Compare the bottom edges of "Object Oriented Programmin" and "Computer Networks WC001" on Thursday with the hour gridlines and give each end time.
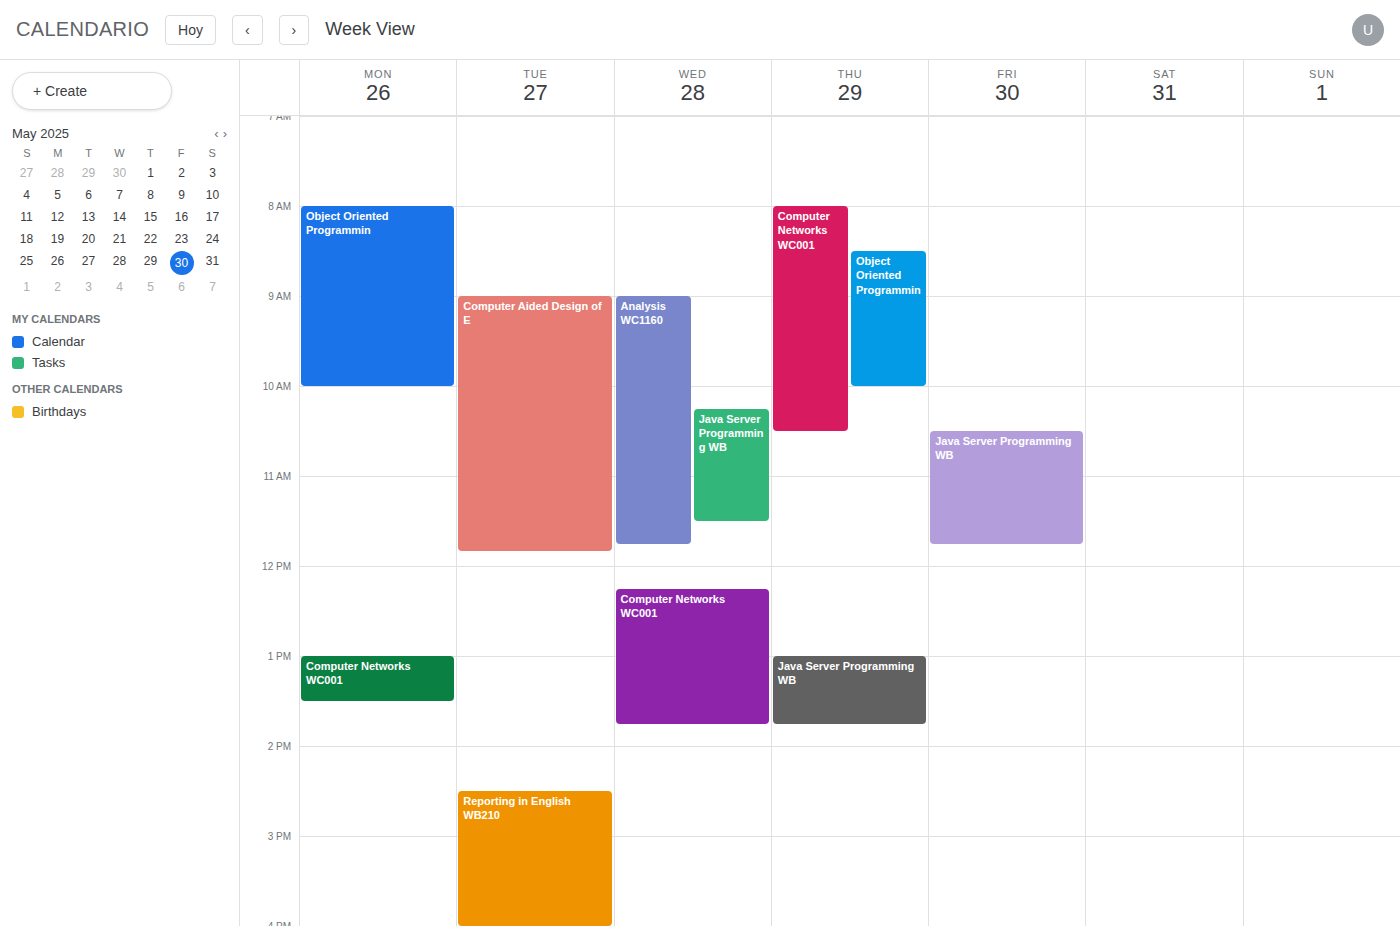
"Object Oriented Programmin": 10:00 AM, exactly on the 10 AM line. "Computer Networks WC001": 10:30 AM, halfway between the 10 AM and 11 AM lines.